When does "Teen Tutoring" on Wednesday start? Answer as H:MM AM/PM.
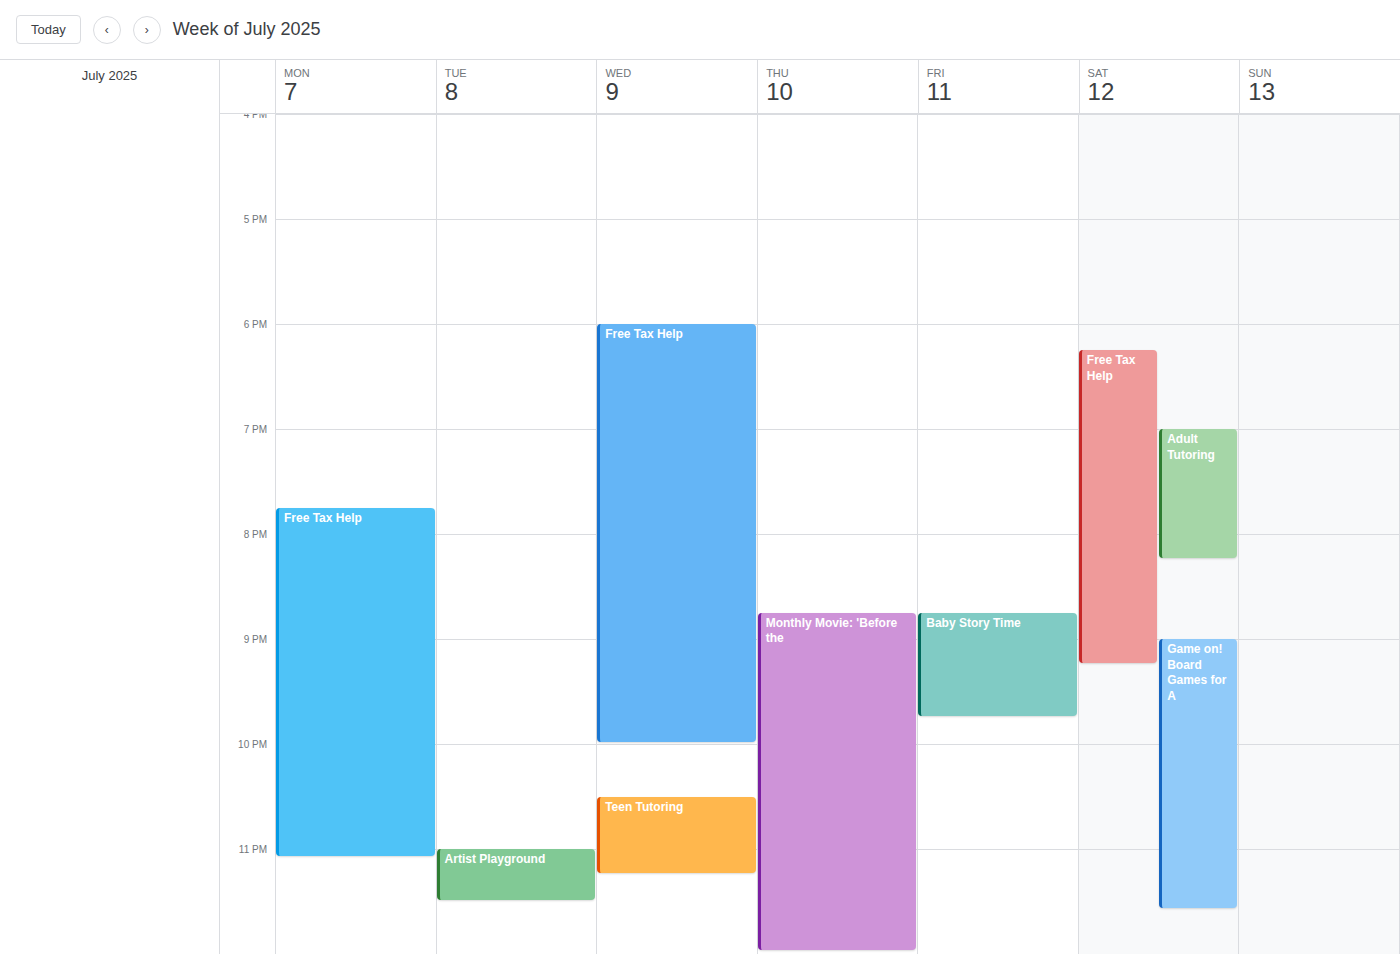
10:30 PM